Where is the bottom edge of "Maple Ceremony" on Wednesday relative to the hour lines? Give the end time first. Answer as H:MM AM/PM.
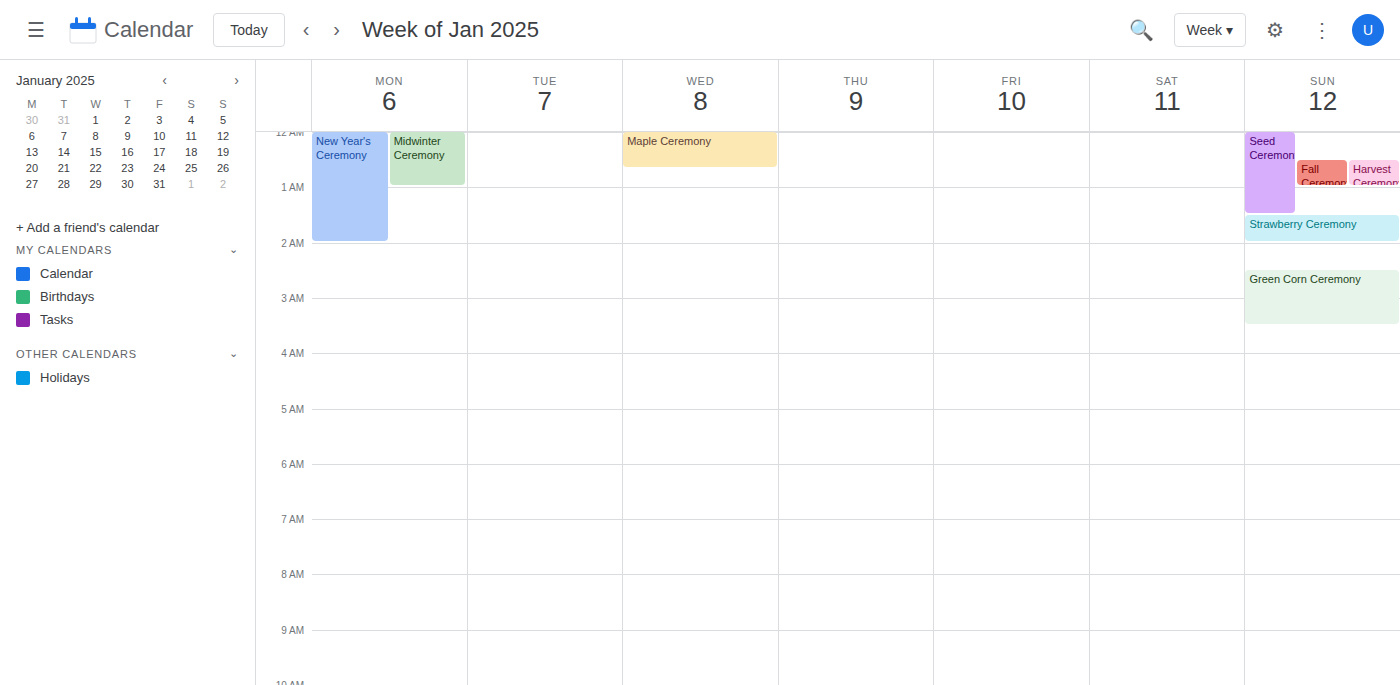
12:40 AM -- neither: 40 minutes below the 12 AM line and 20 minutes above the 1 AM line.